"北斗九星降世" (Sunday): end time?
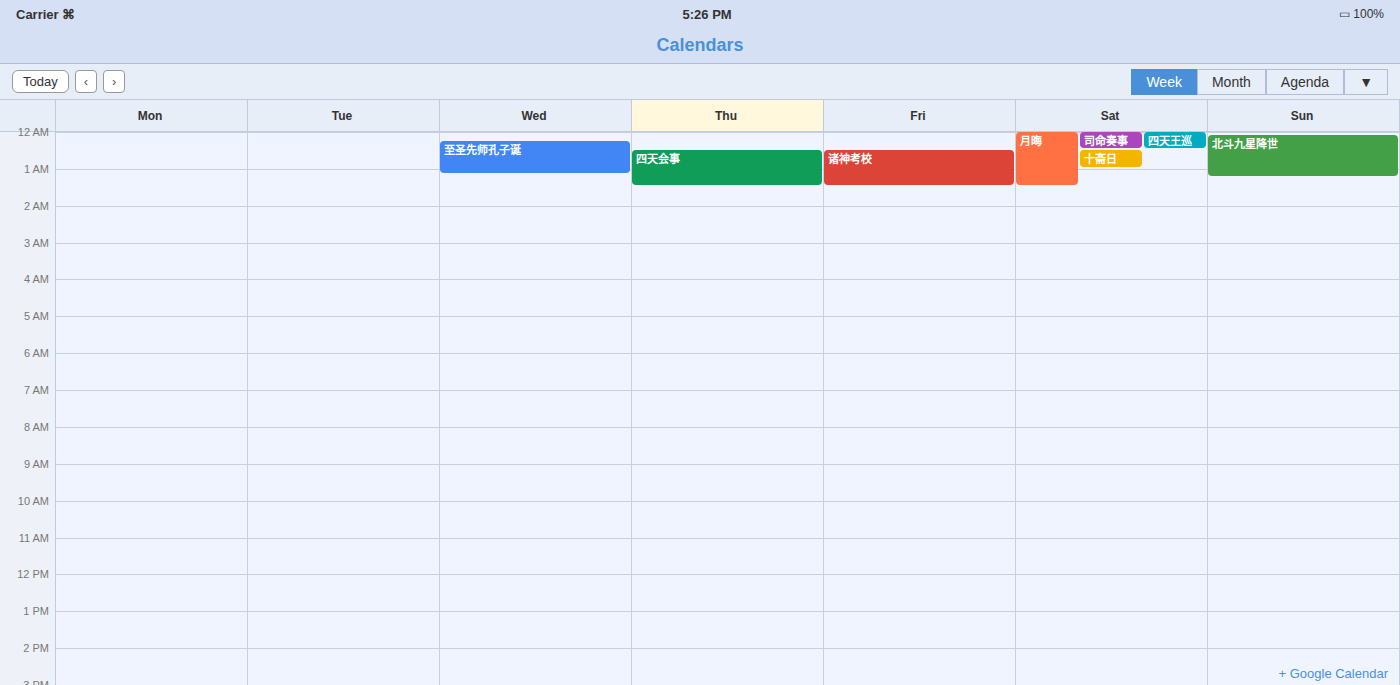
1:15 AM